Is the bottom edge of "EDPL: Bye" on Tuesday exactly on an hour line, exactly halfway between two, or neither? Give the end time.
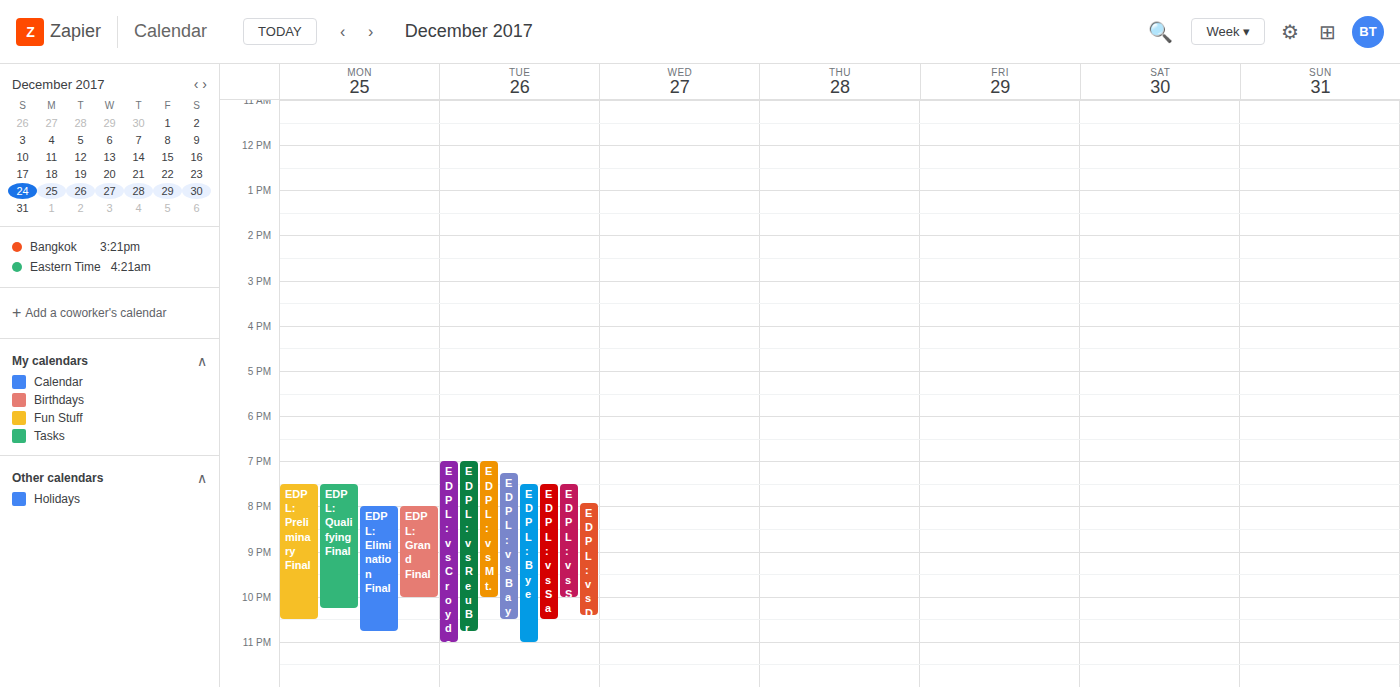
11:00 PM -- exactly on the 11 PM line.